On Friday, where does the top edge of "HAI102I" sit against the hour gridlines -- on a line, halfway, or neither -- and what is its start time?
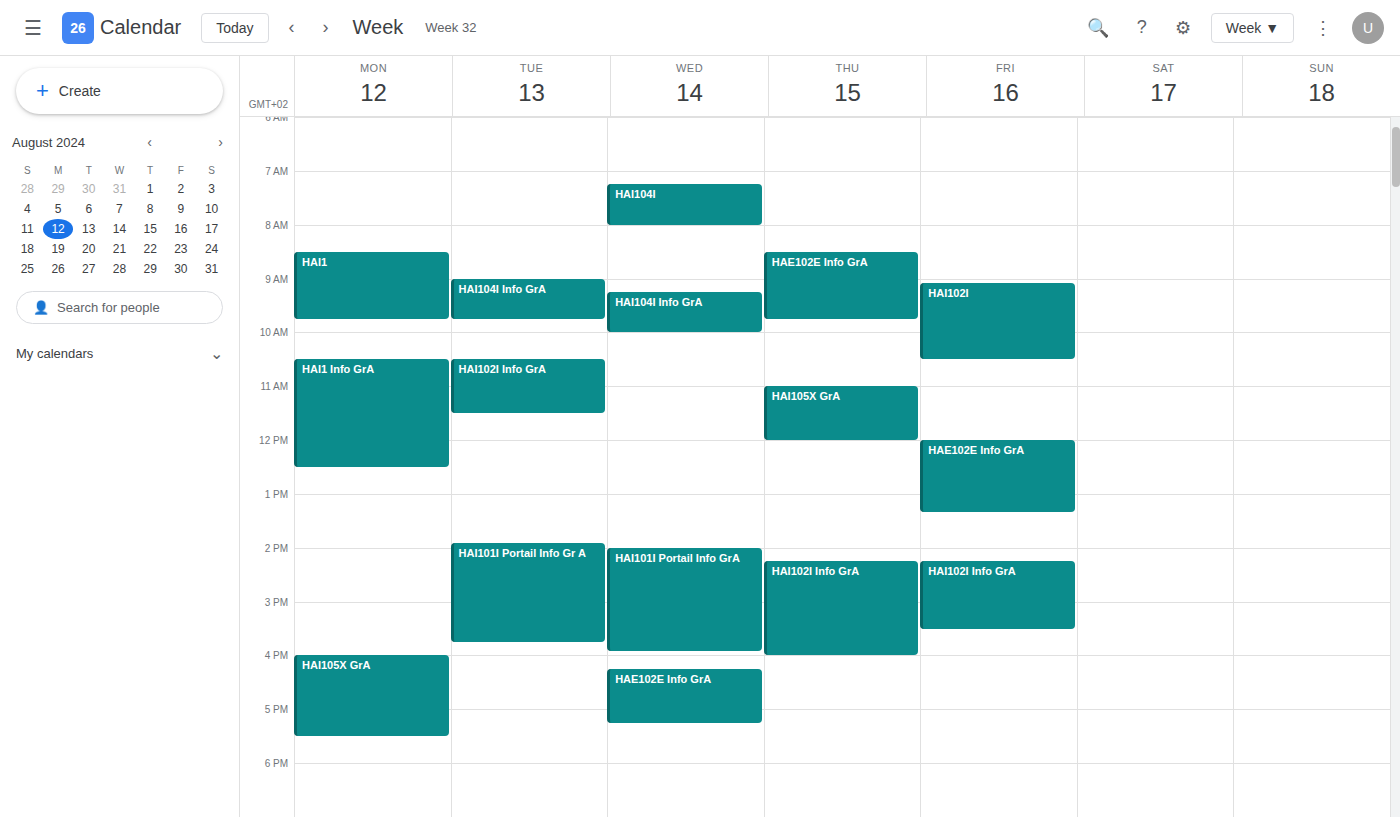
9:05 AM -- neither: 5 minutes below the 9 AM line and 55 minutes above the 10 AM line.